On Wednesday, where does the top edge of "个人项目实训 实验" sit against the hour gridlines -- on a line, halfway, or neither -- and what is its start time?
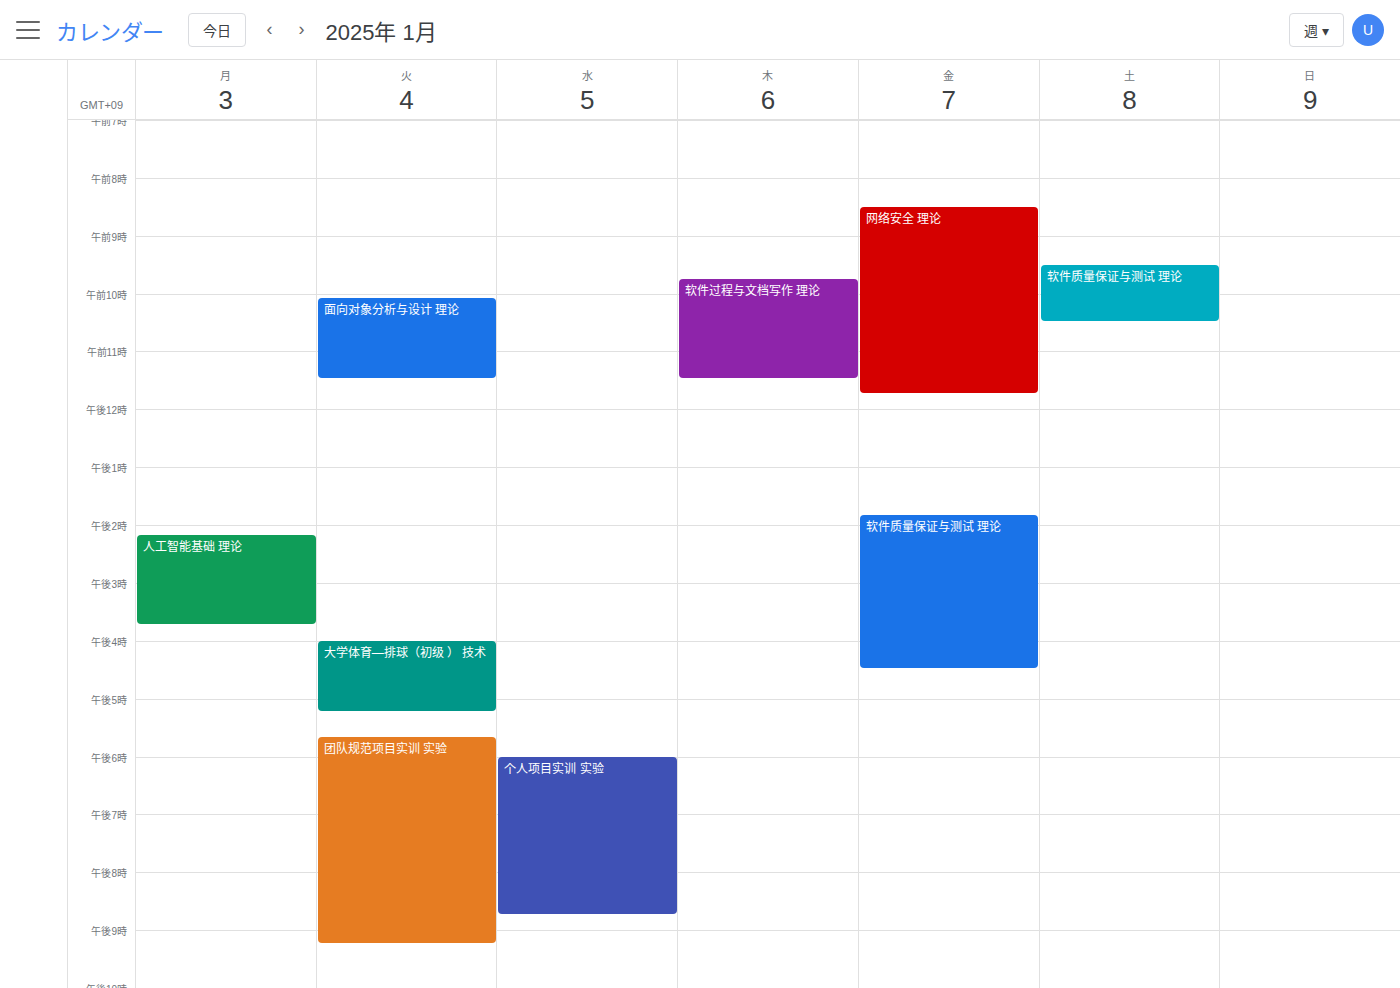
6:00 PM -- exactly on the 6 PM line.